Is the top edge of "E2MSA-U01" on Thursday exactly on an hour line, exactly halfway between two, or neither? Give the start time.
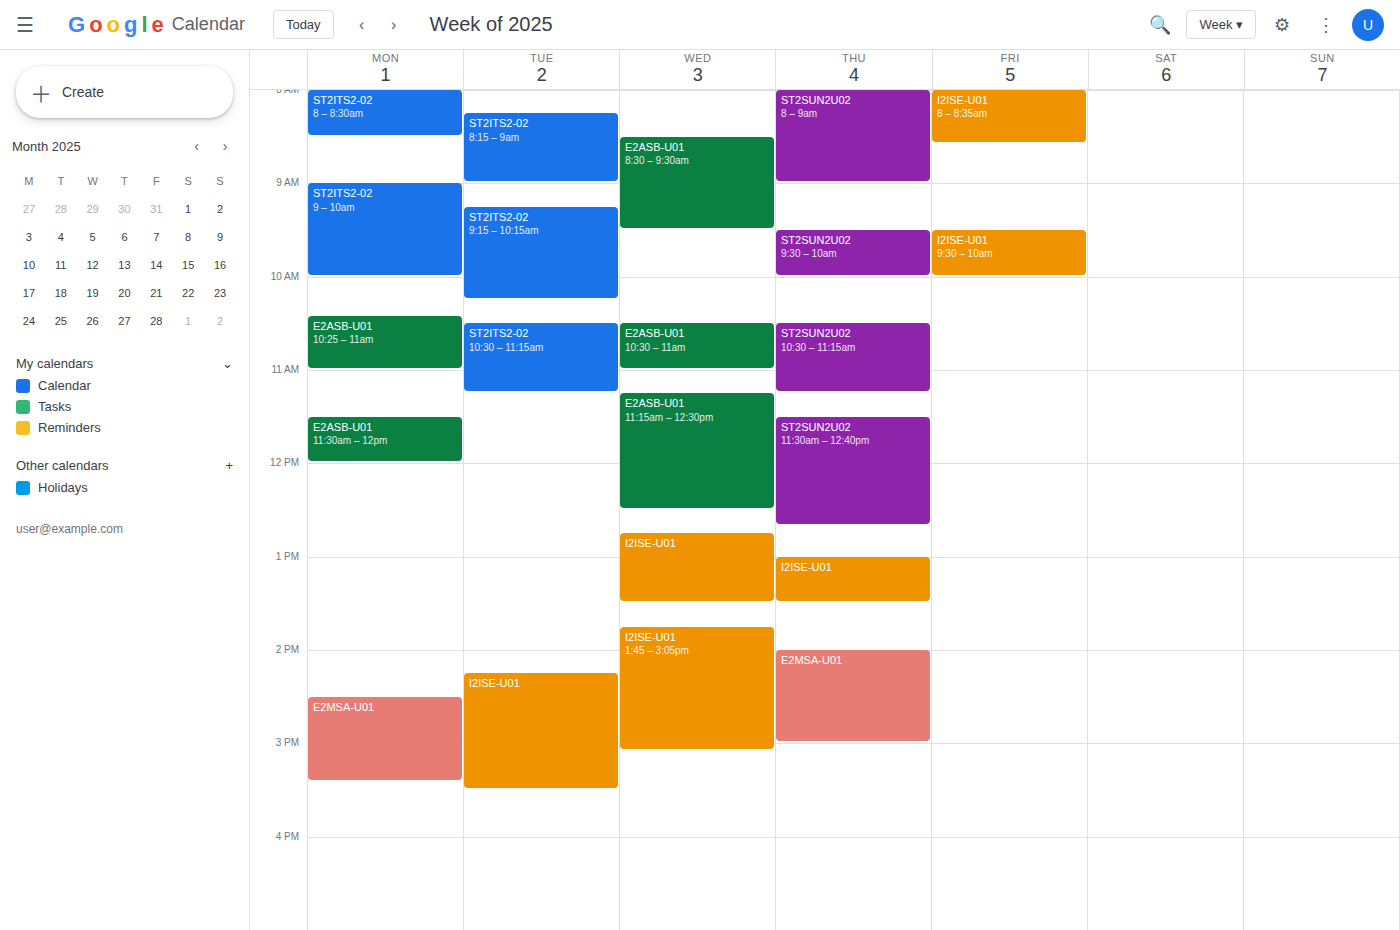
2:00 PM -- exactly on the 2 PM line.